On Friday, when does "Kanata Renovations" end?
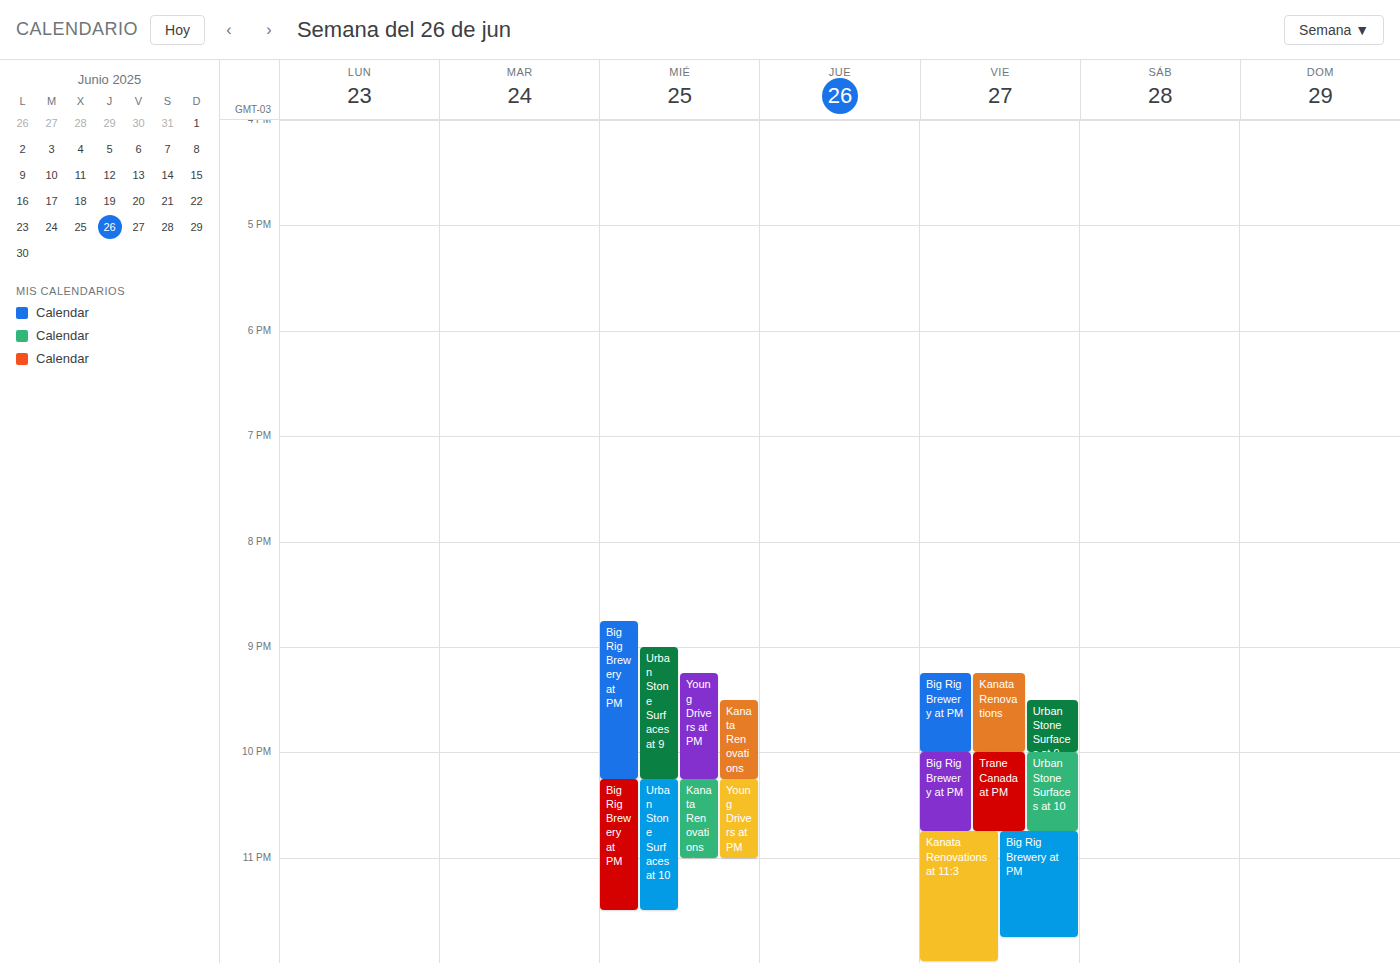
10:00 PM